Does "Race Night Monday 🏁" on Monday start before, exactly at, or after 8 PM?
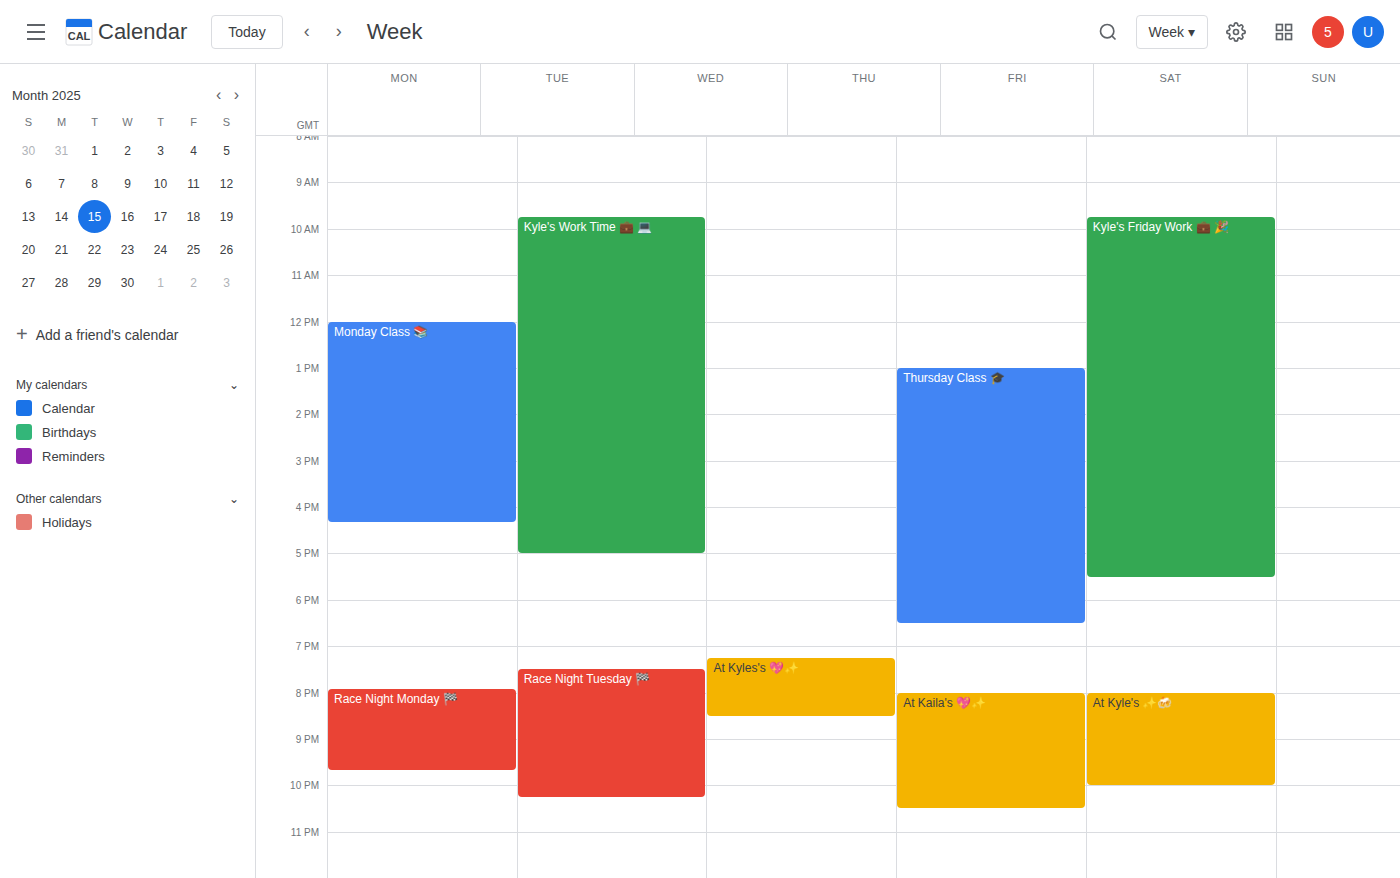
7:55 PM -- before 8 PM, 5 minutes above the 8 PM line.